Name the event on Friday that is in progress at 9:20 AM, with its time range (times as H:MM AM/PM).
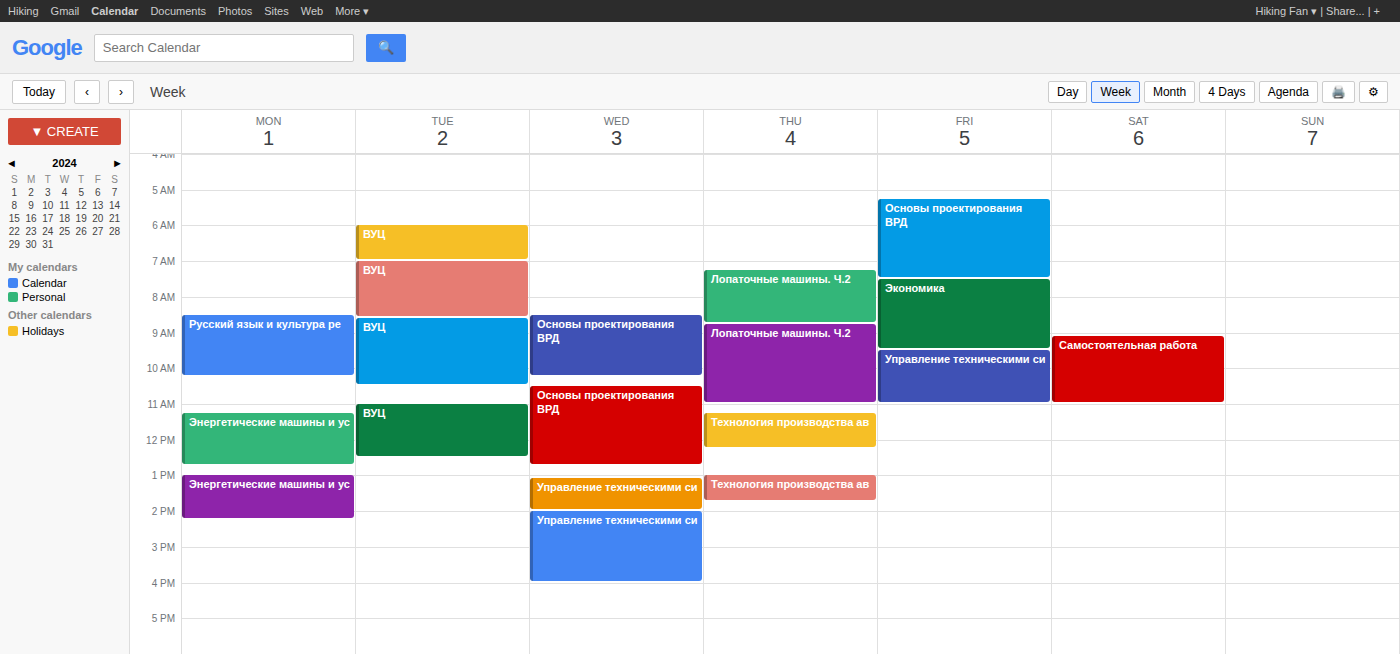
"Экономика", 7:30 AM to 9:30 AM